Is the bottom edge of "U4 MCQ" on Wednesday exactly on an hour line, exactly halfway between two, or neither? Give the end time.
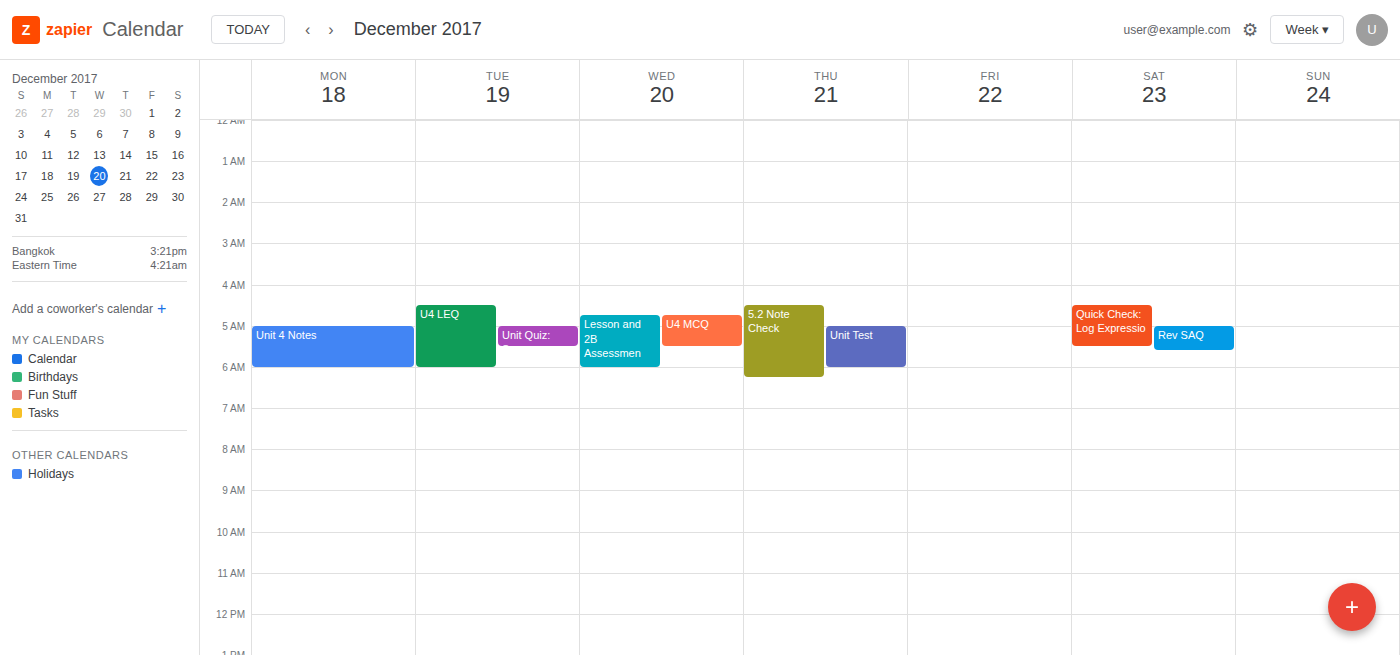
5:30 AM -- halfway between the 5 AM and 6 AM lines.